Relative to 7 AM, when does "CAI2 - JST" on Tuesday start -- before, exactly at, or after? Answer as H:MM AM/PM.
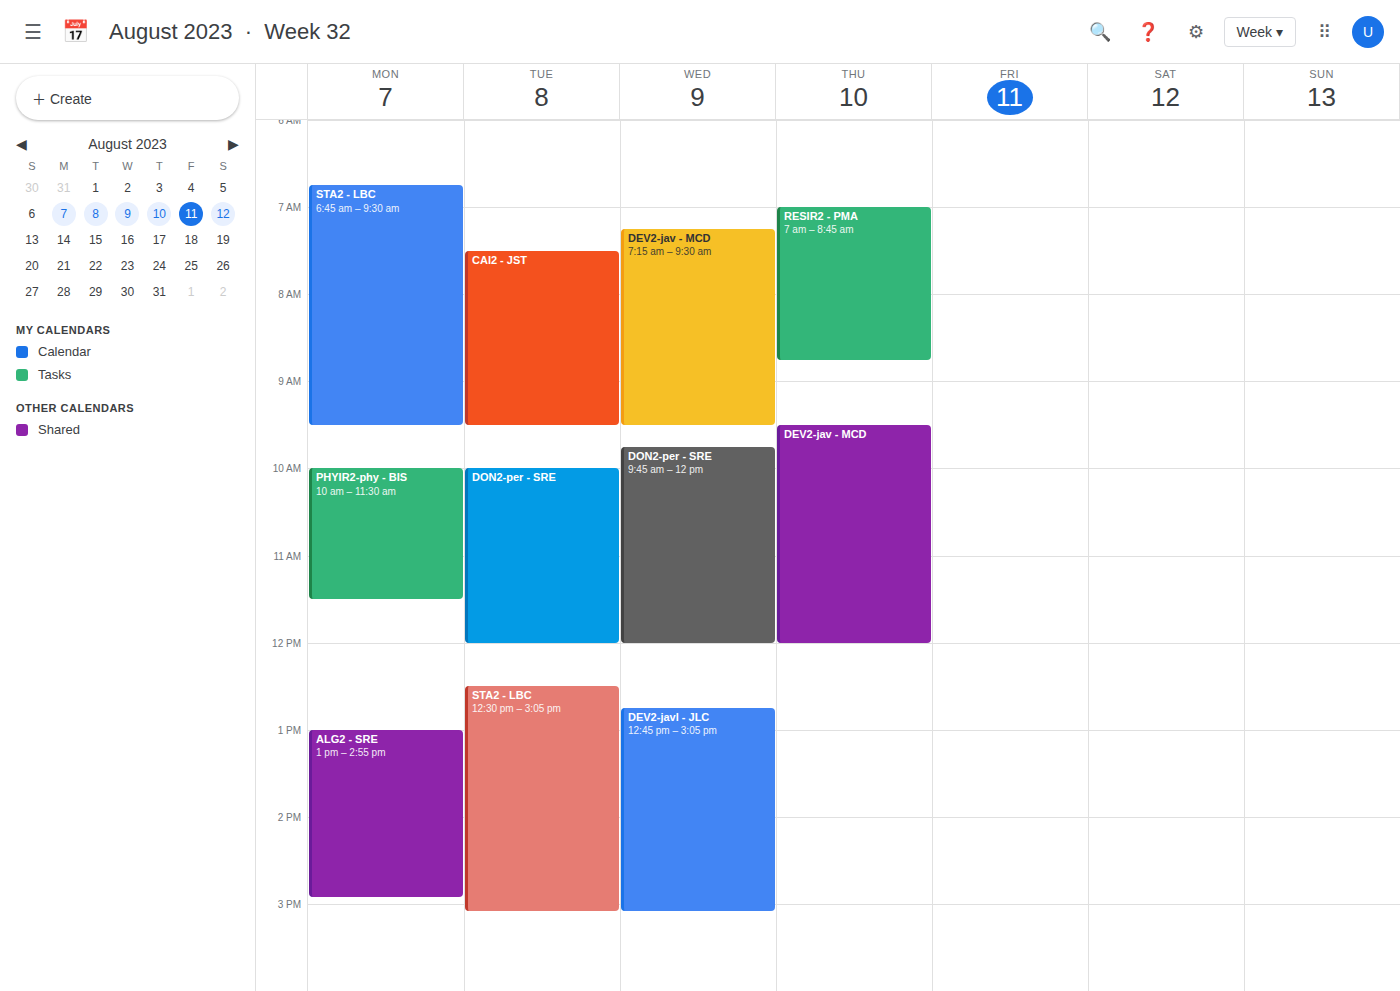
7:30 AM -- after 7 AM, 30 minutes below the 7 AM line.